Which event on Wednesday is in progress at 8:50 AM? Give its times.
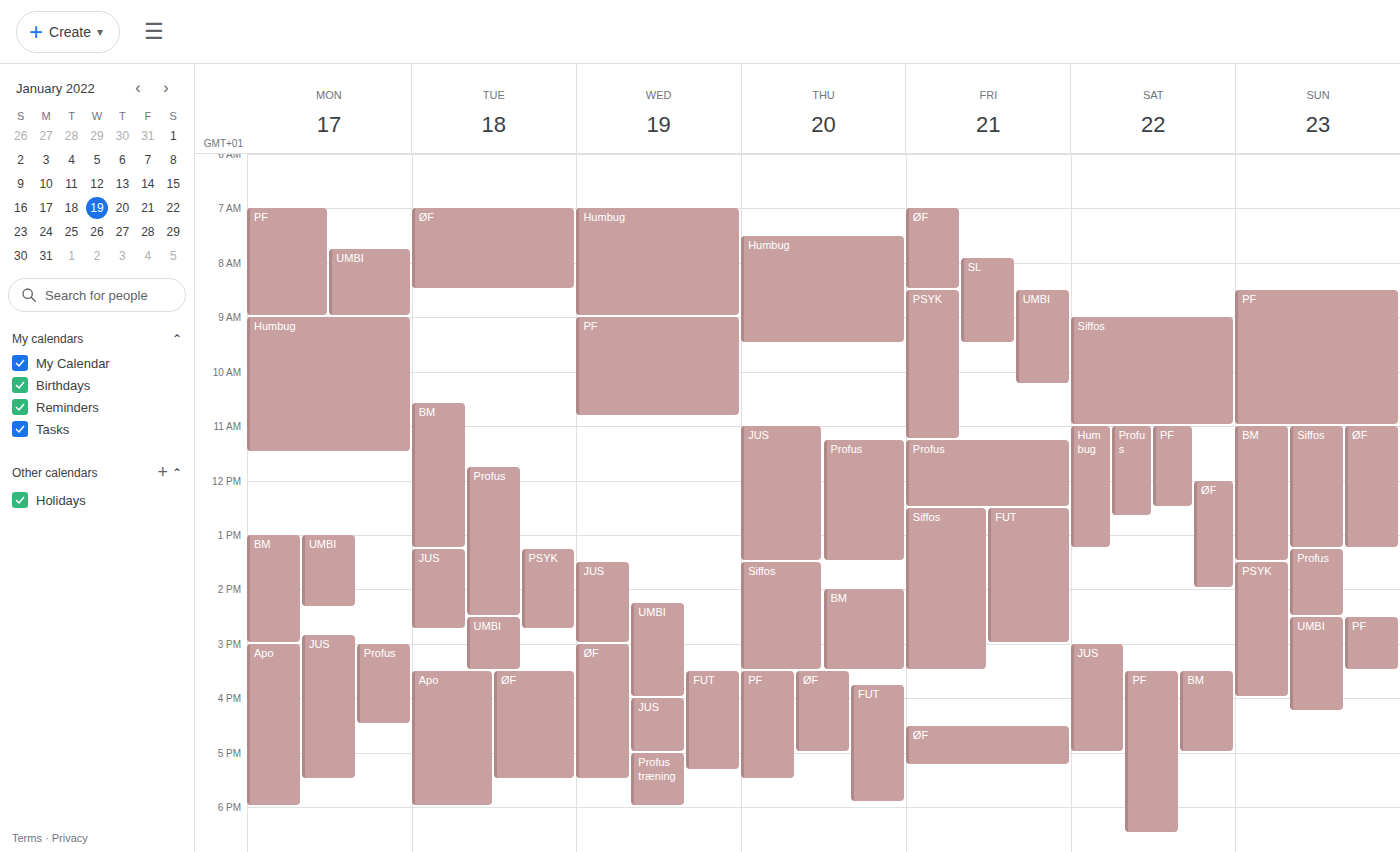
"Humbug", 7:00 AM to 9:00 AM